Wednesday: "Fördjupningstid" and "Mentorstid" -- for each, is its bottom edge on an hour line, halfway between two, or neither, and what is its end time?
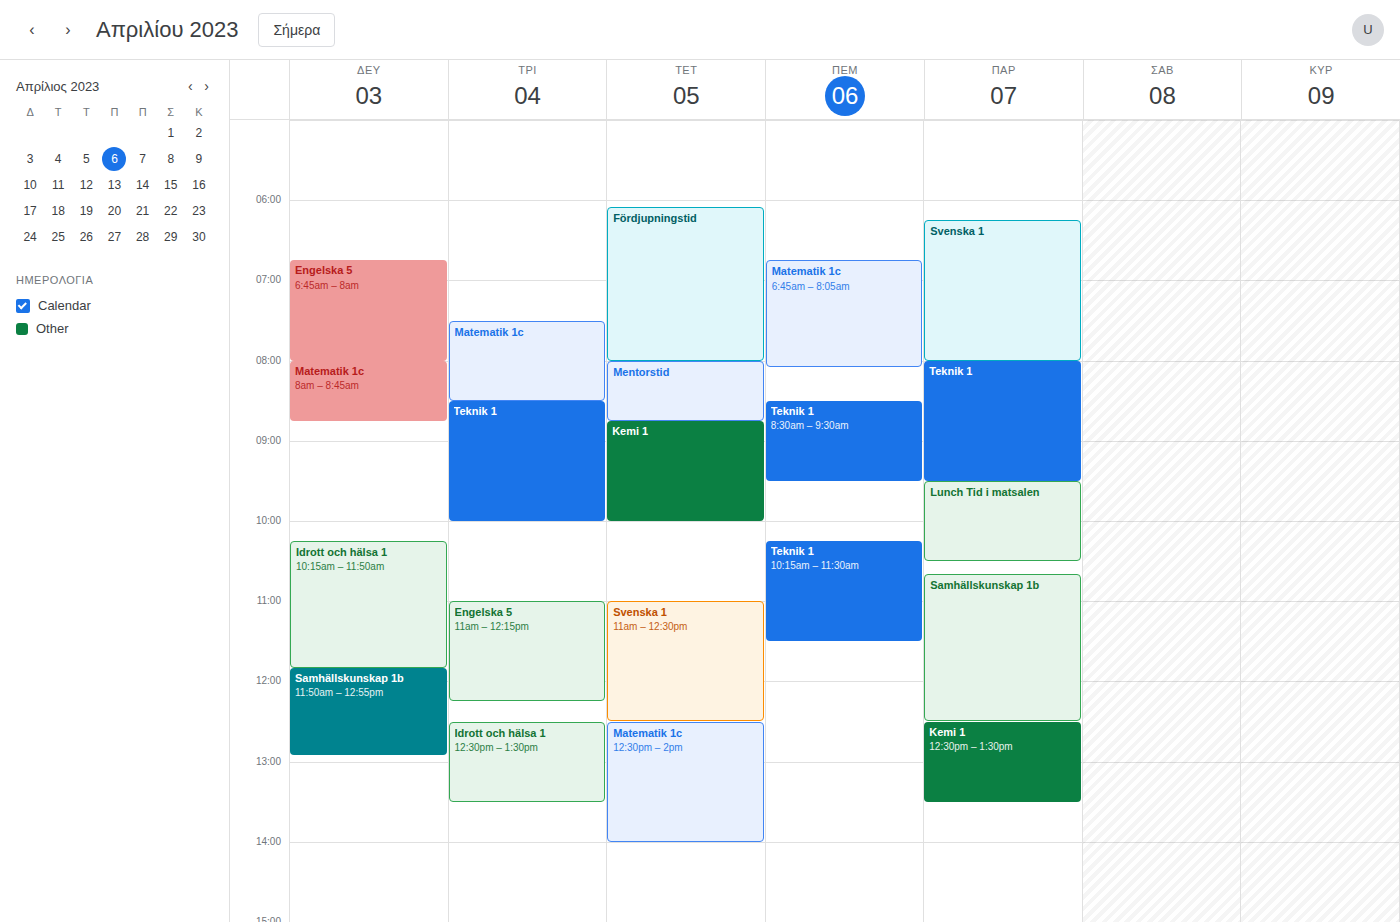
"Fördjupningstid": 8:00 AM, exactly on the 8 AM line. "Mentorstid": 8:45 AM, neither: three quarters of the way from the 8 AM line to the 9 AM line.